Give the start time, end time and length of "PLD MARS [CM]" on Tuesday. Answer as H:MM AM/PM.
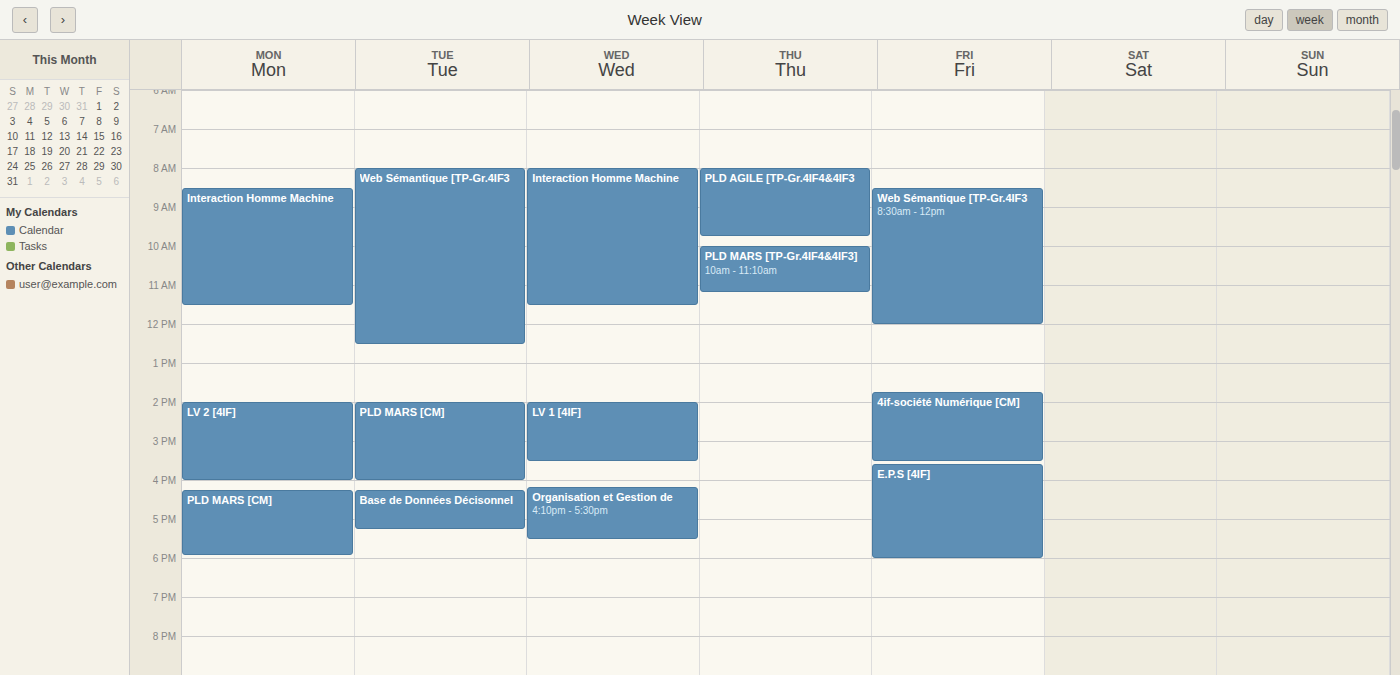
2:00 PM to 4:00 PM, 2 hours